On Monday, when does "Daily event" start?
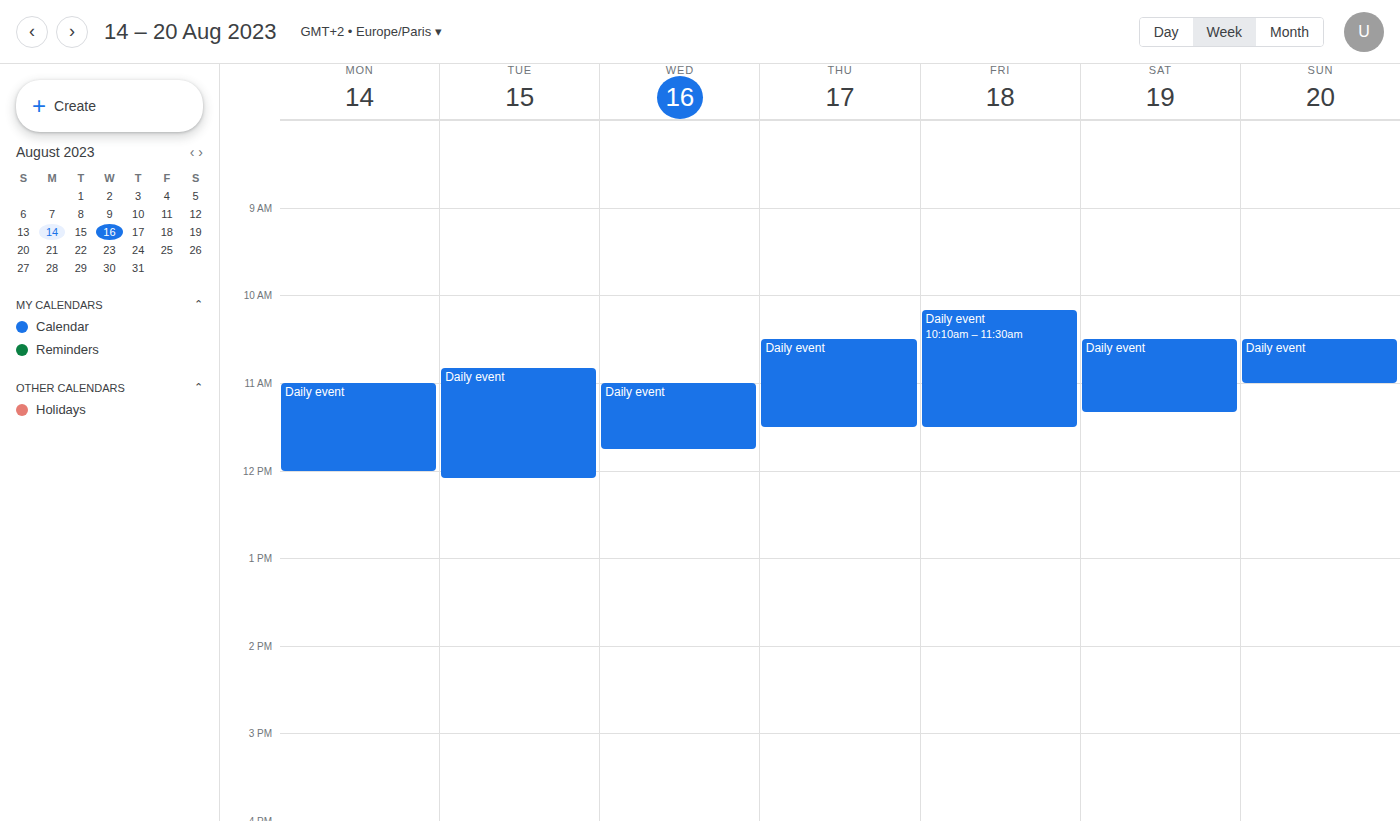
11:00 AM